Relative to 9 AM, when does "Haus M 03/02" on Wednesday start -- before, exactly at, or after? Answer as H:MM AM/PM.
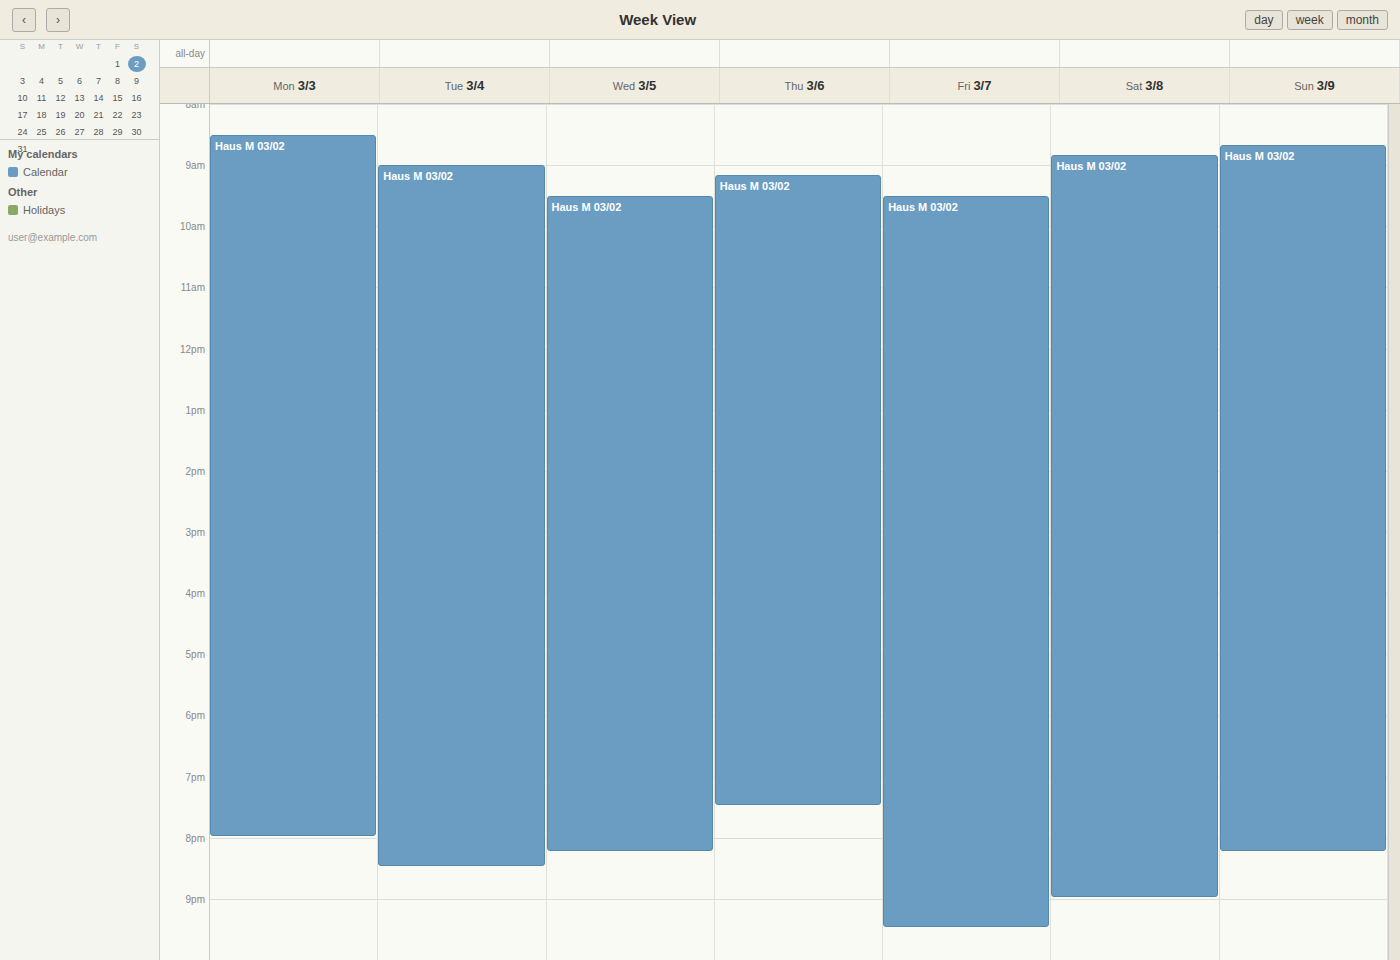
9:30 AM -- after 9 AM, 30 minutes below the 9 AM line.